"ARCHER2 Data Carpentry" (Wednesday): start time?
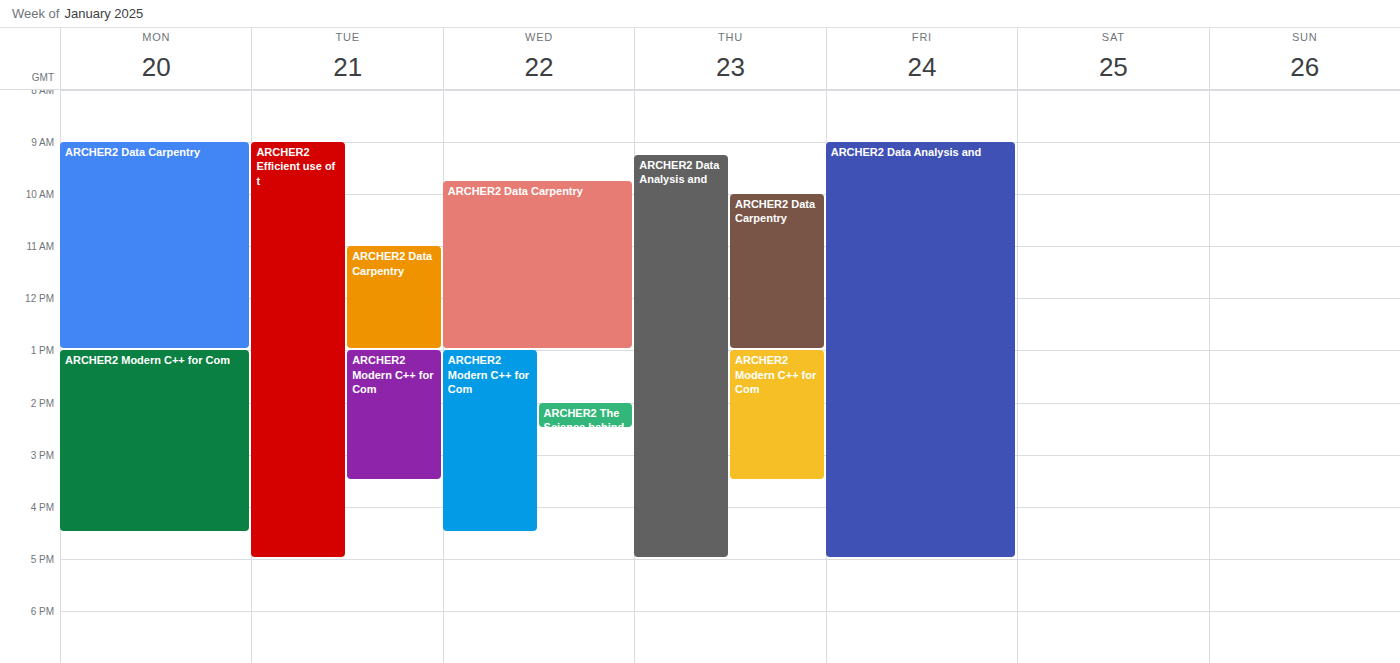
09:45